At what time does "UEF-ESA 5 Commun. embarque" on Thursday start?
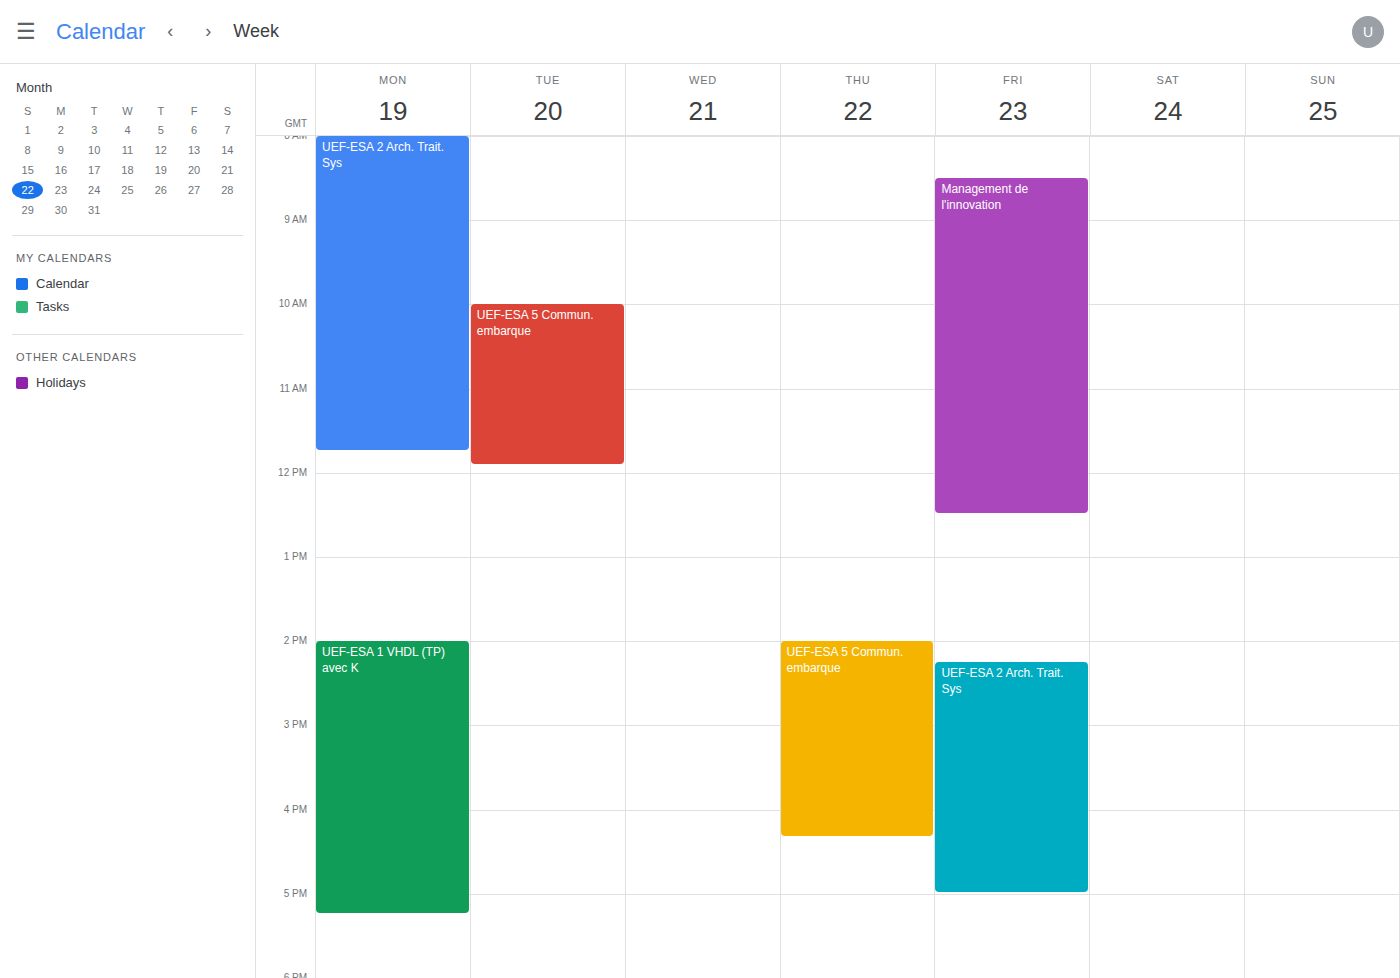
2:00 PM